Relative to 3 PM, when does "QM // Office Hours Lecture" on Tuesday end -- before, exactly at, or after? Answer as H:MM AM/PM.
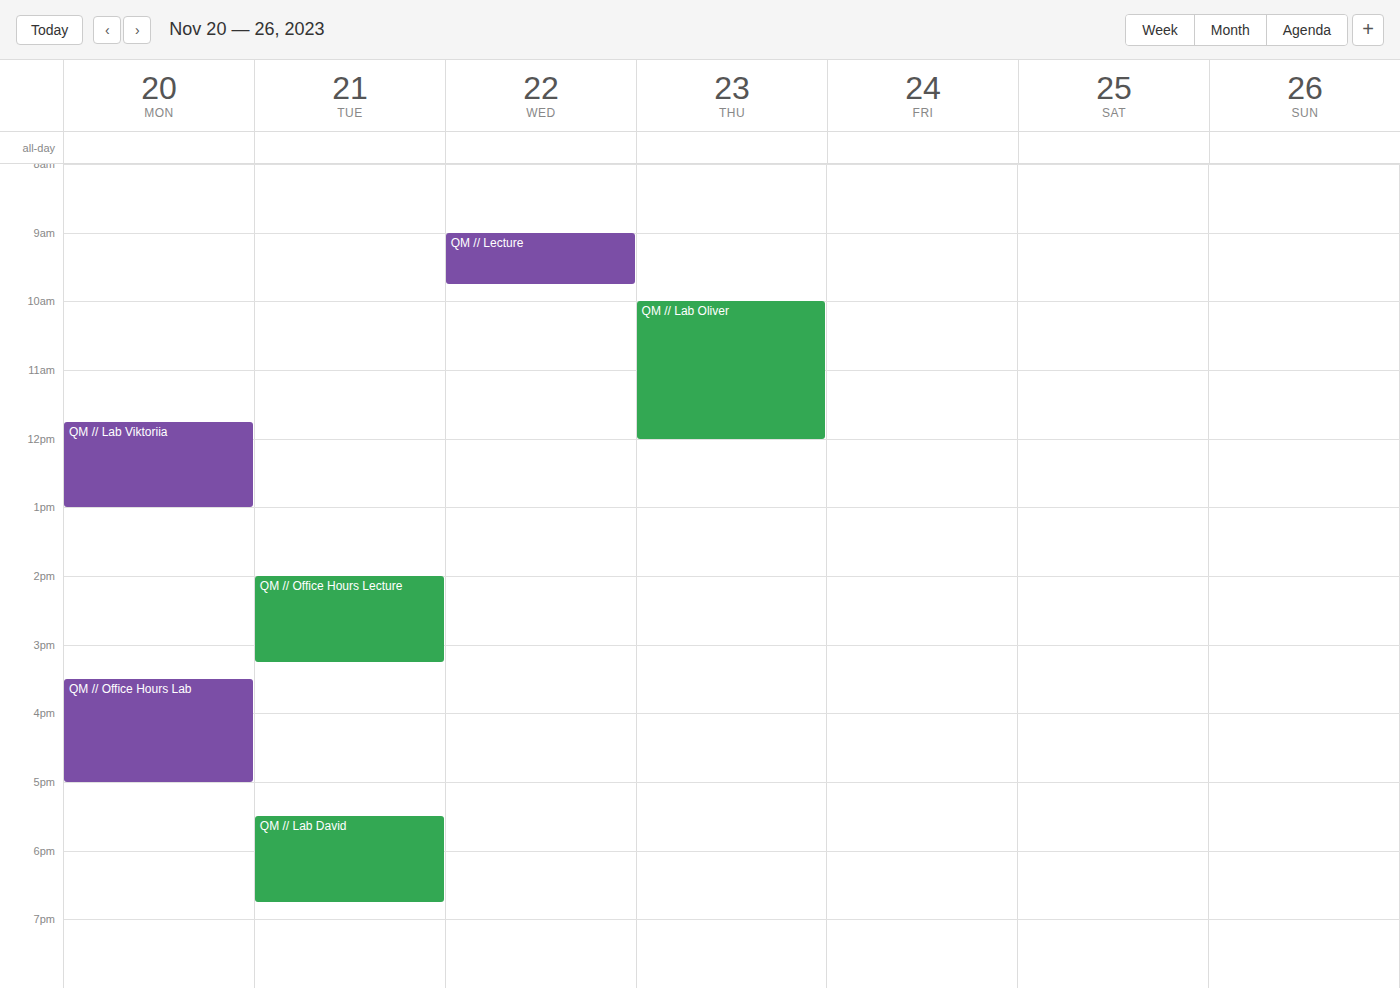
3:15 PM -- after 3 PM, 15 minutes below the 3 PM line.